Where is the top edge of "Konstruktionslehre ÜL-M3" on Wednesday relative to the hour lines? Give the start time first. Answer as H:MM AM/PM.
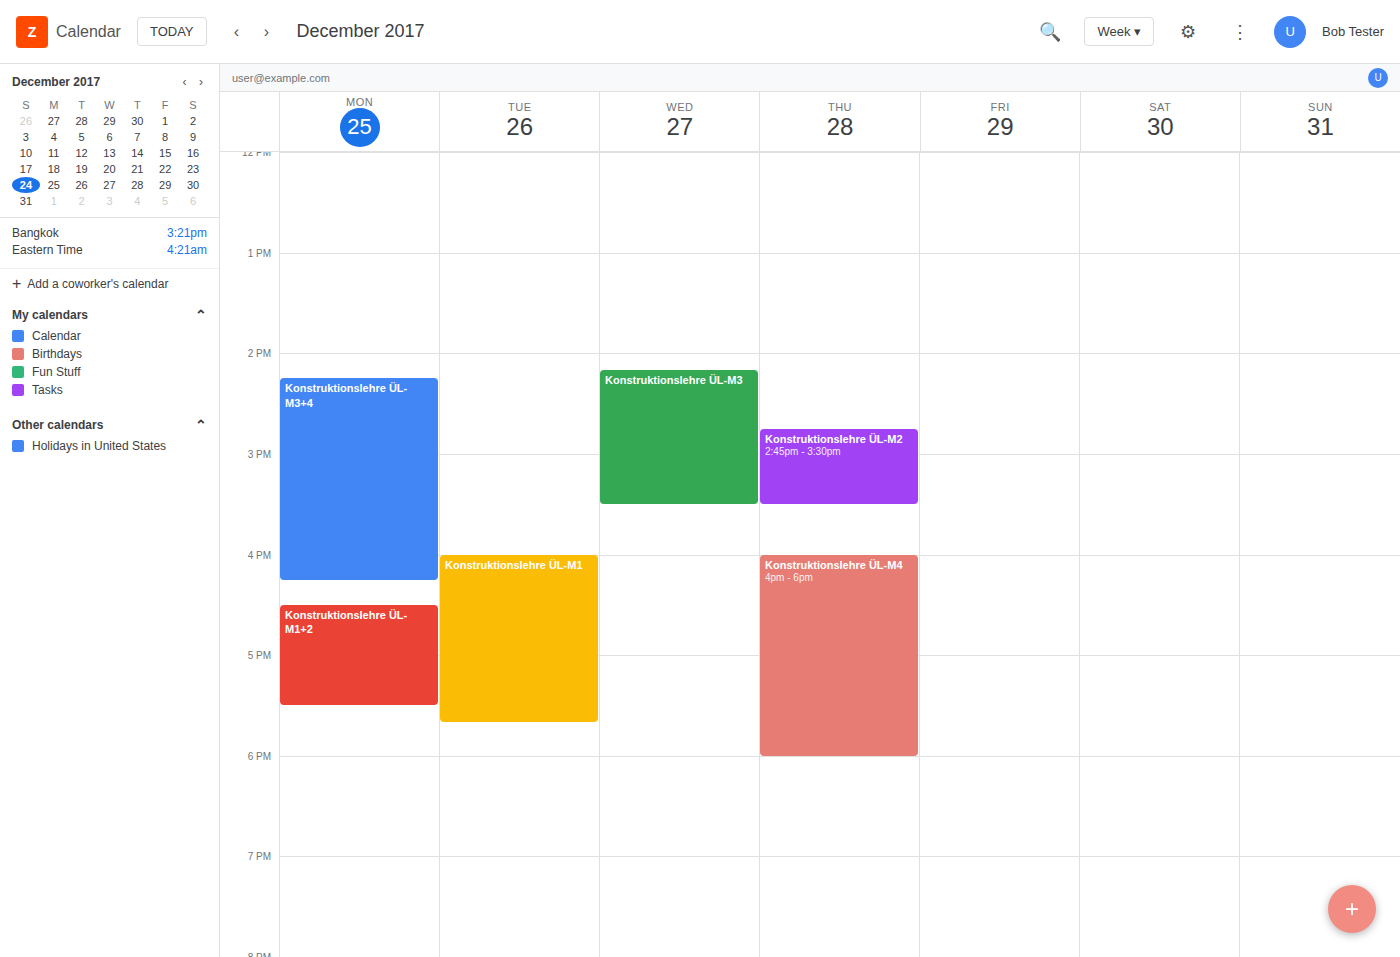
2:10 PM -- neither: 10 minutes below the 2 PM line and 50 minutes above the 3 PM line.